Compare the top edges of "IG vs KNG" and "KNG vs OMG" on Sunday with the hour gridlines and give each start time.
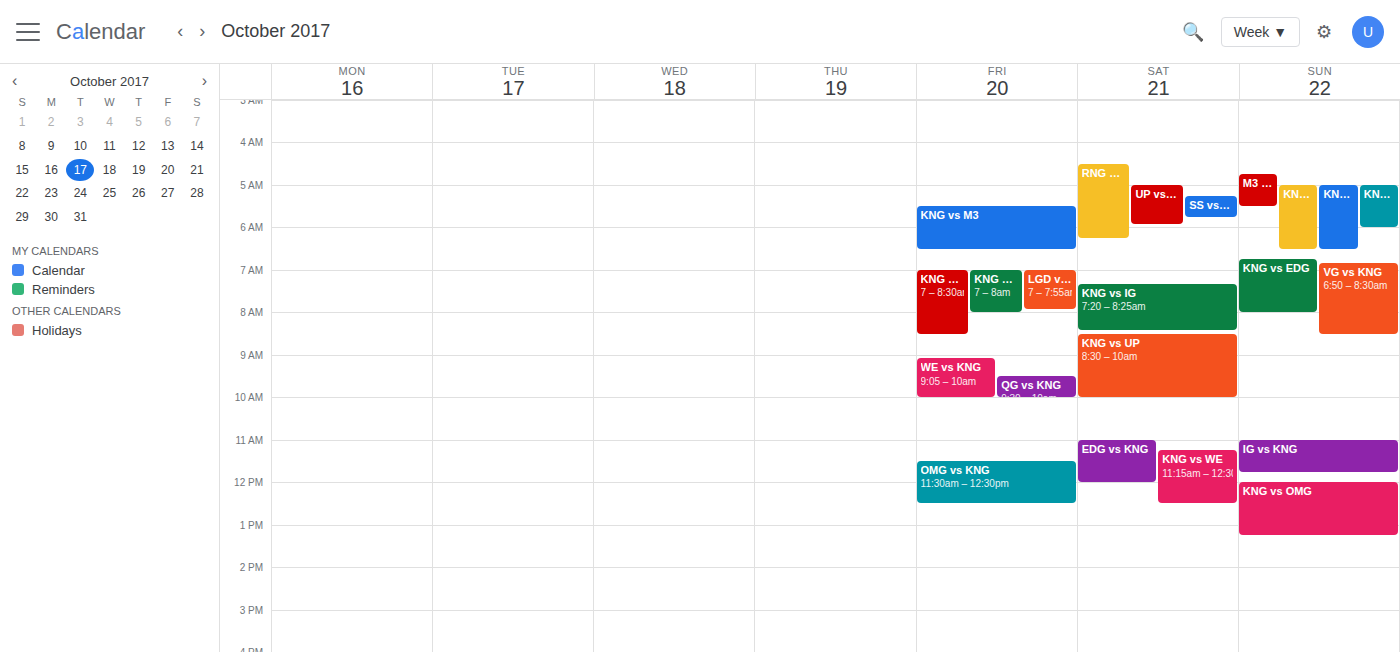
"IG vs KNG": 11:00 AM, exactly on the 11 AM line. "KNG vs OMG": 12:00 PM, exactly on the 12 PM line.